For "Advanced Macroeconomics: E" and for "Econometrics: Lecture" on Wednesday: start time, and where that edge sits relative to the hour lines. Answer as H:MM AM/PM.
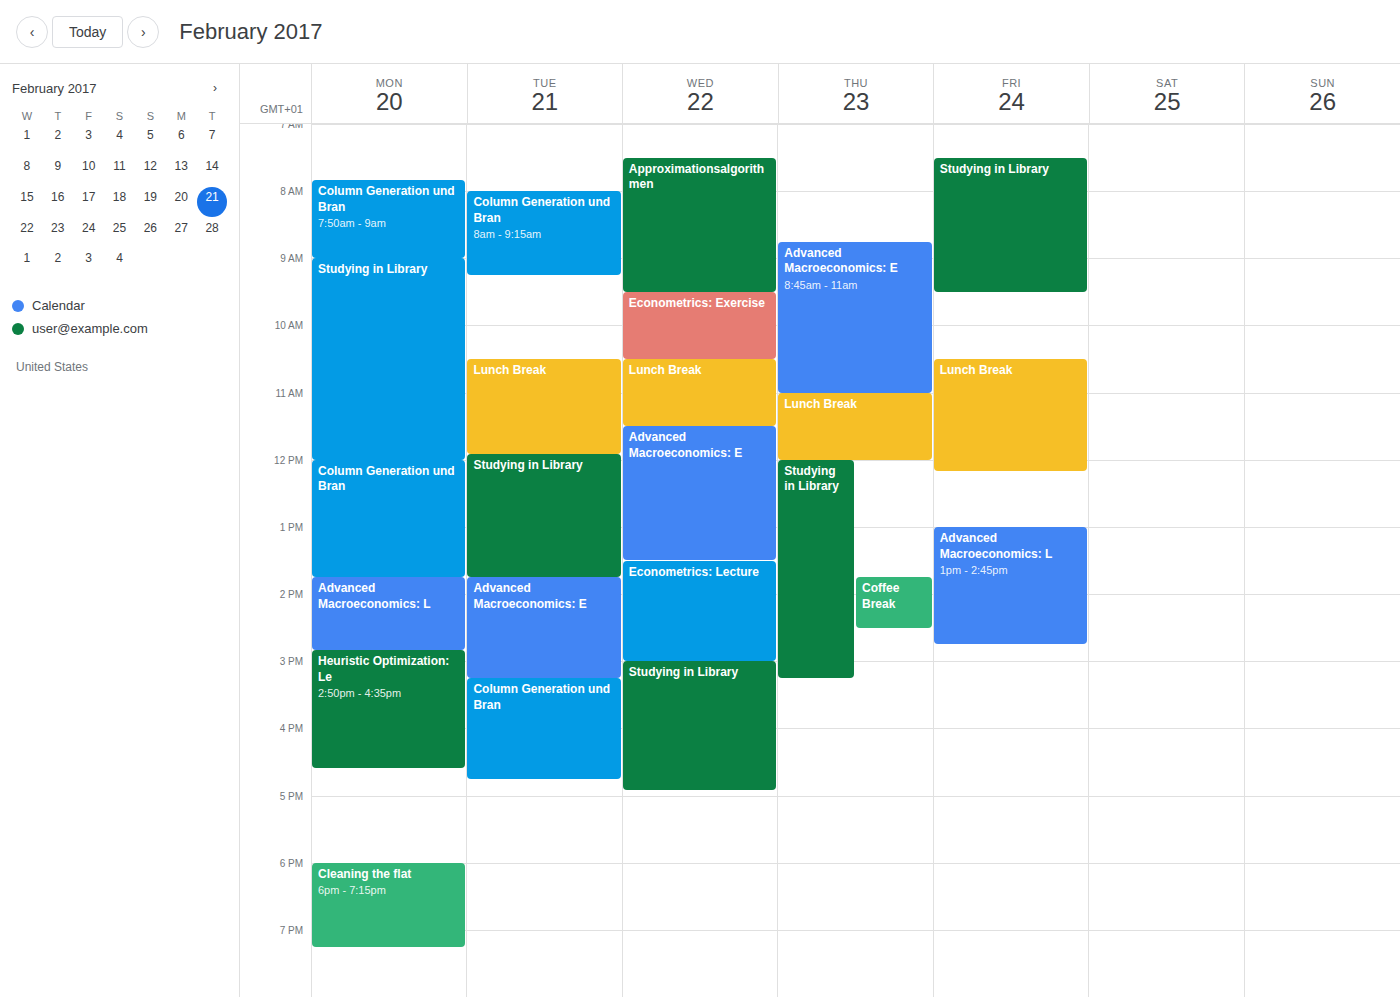
"Advanced Macroeconomics: E": 11:30 AM, halfway between the 11 AM and 12 PM lines. "Econometrics: Lecture": 1:30 PM, halfway between the 1 PM and 2 PM lines.